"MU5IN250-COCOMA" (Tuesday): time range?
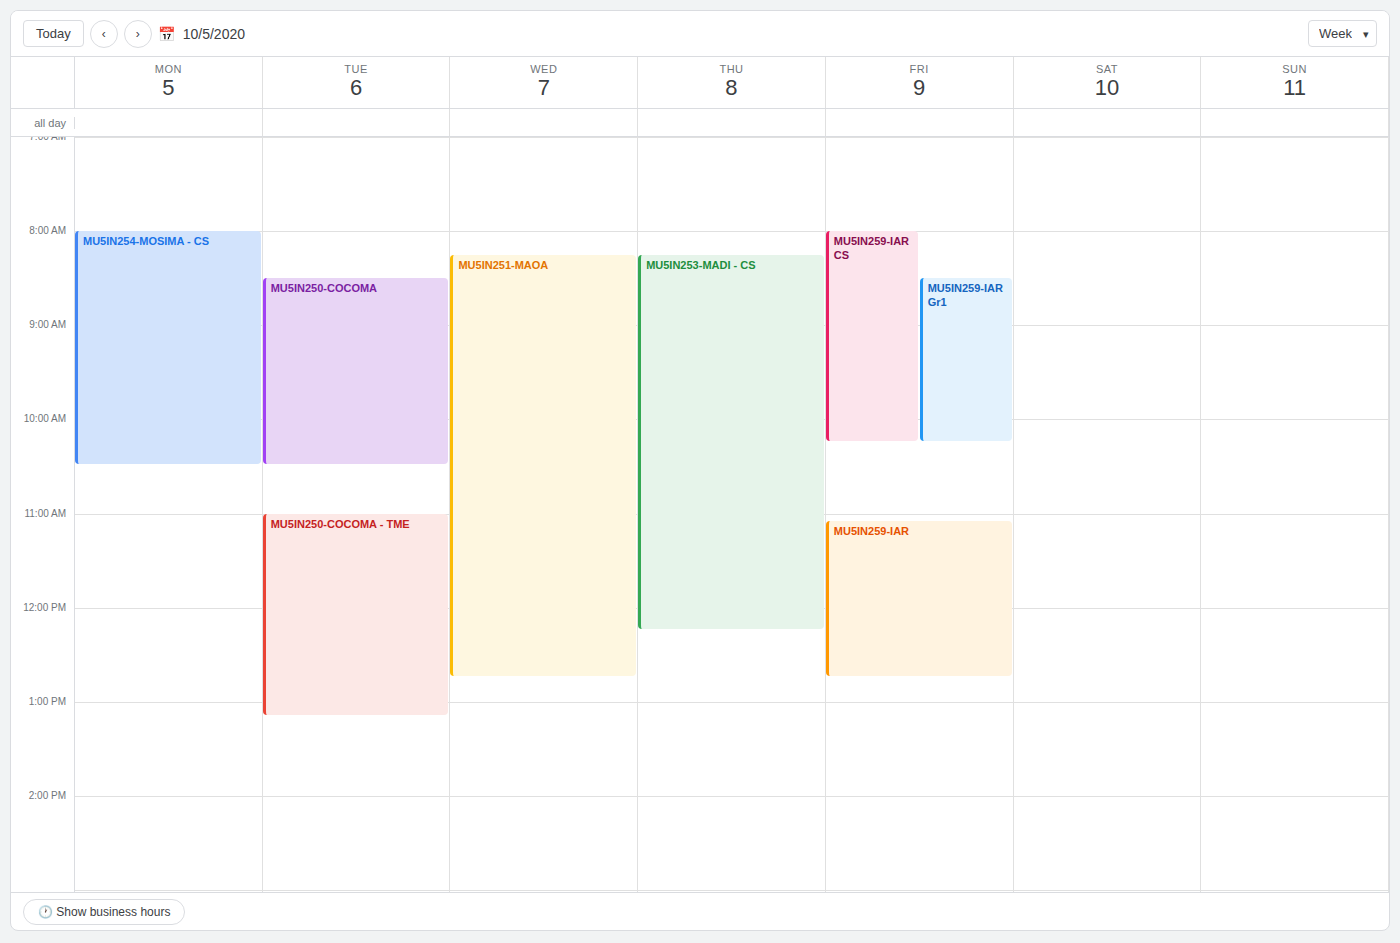
8:30 AM to 10:30 AM